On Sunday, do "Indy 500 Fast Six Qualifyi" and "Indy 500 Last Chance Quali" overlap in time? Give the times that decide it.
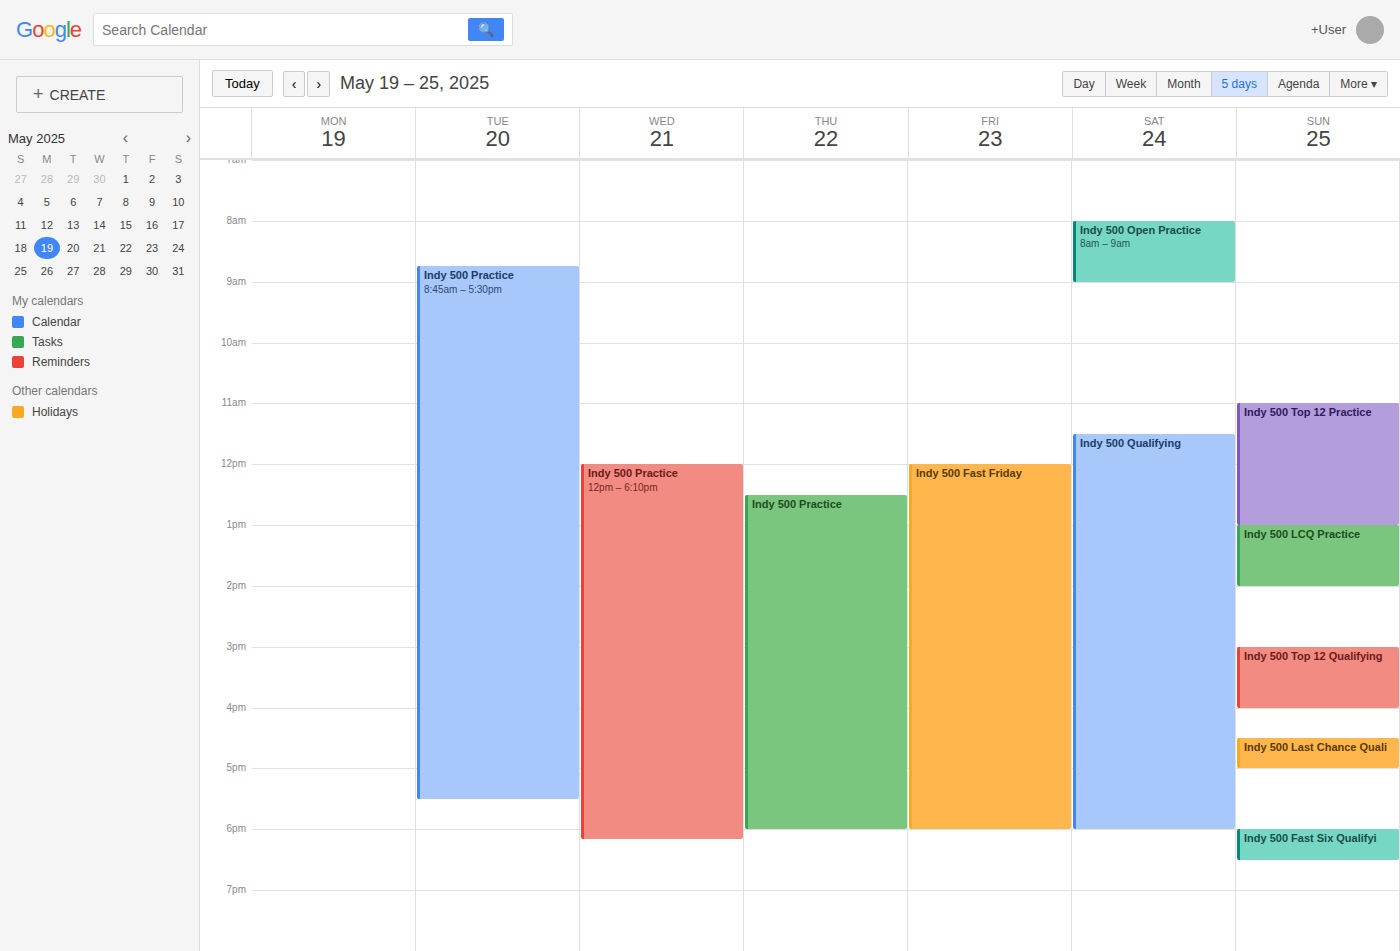
"Indy 500 Last Chance Quali" ends at 5:00 PM and "Indy 500 Fast Six Qualifyi" starts at 6:00 PM -- no overlap.